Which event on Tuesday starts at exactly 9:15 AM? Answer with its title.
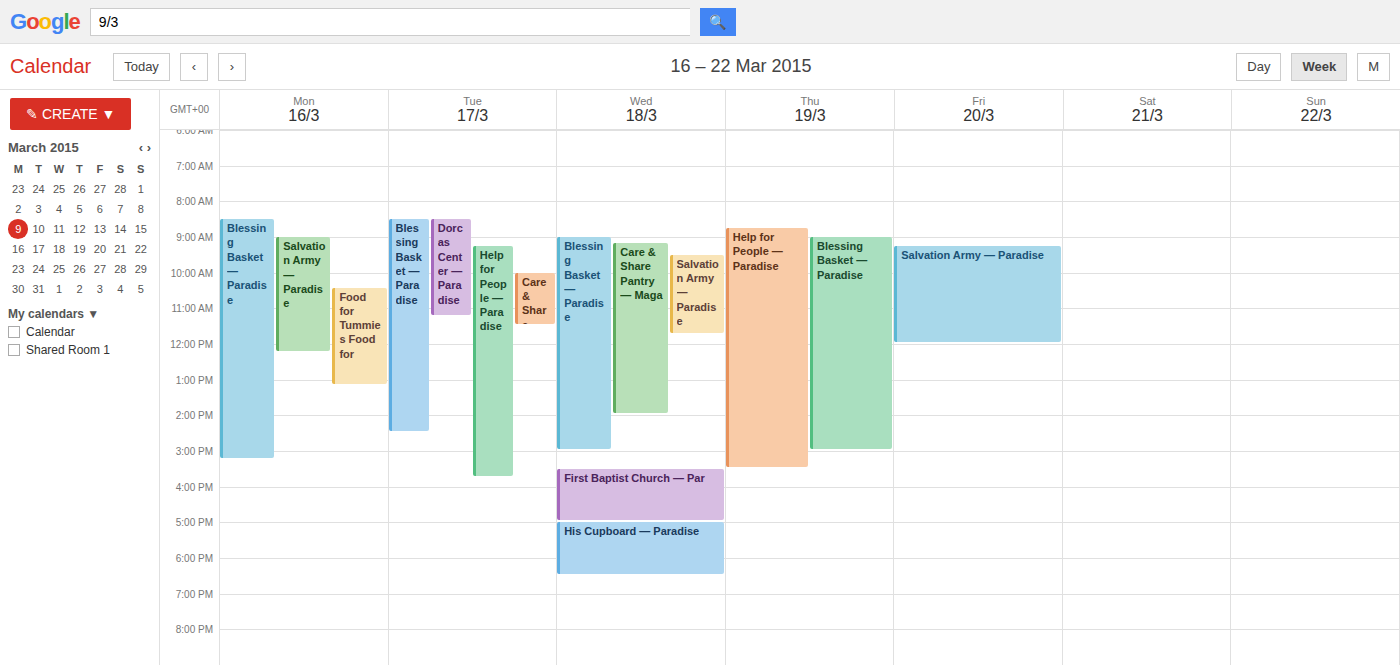
"Help for People — Paradise"